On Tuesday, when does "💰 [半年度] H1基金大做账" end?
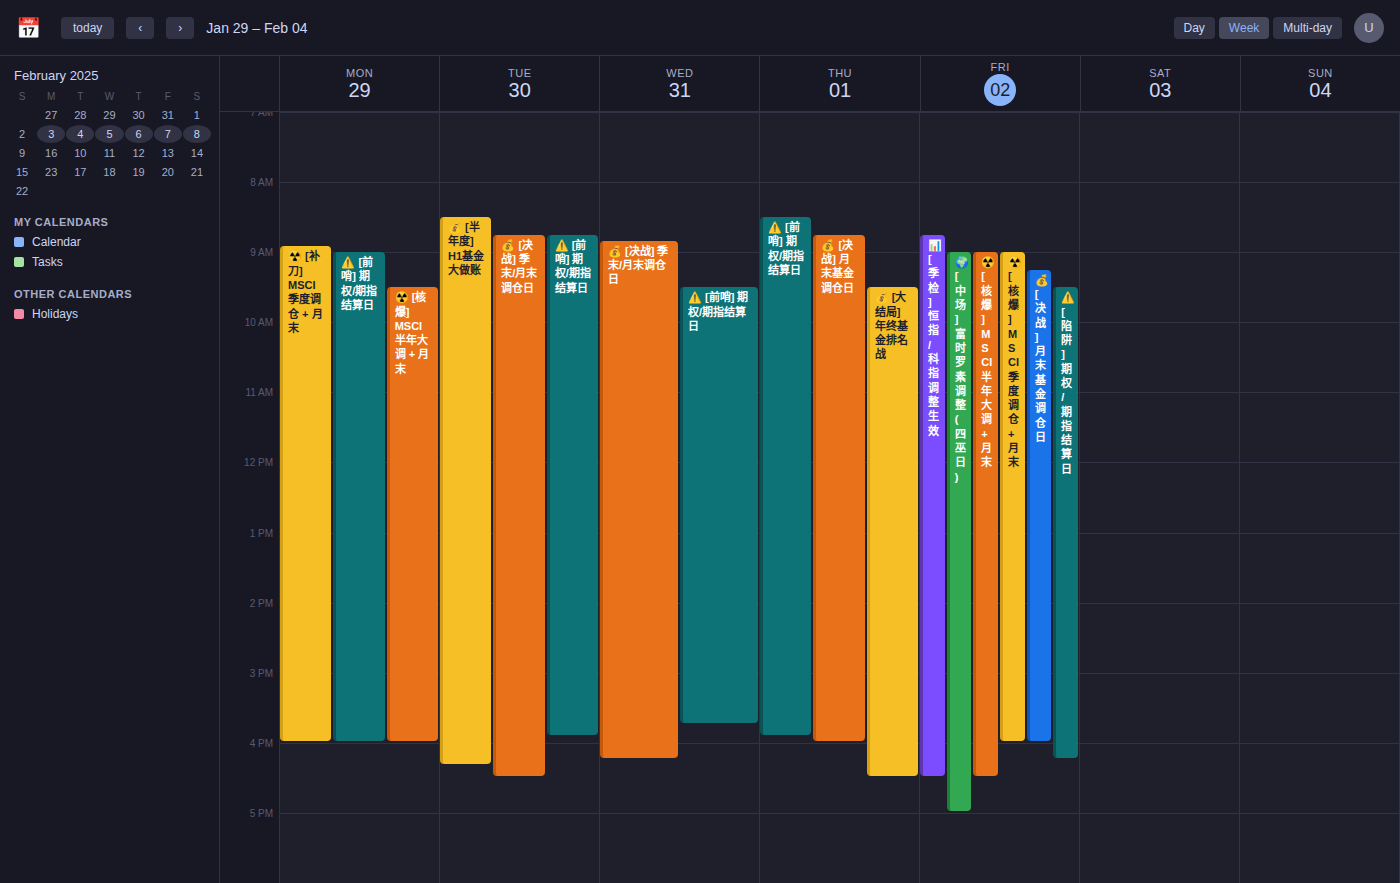
4:20 PM